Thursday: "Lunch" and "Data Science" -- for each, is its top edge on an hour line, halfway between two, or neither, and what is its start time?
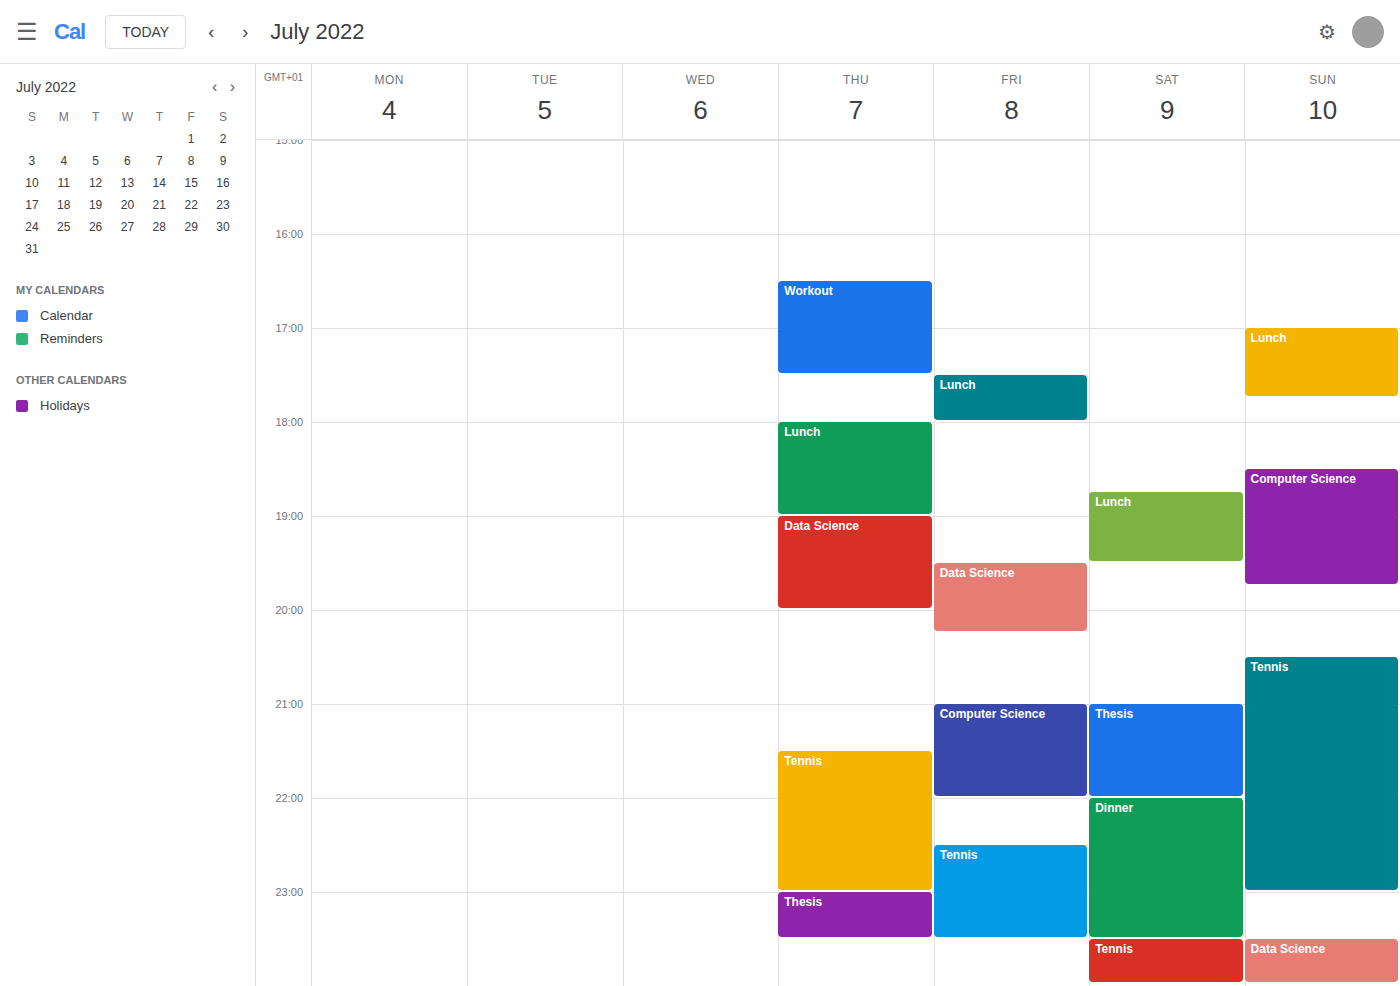
"Lunch": 6:00 PM, exactly on the 6 PM line. "Data Science": 7:00 PM, exactly on the 7 PM line.